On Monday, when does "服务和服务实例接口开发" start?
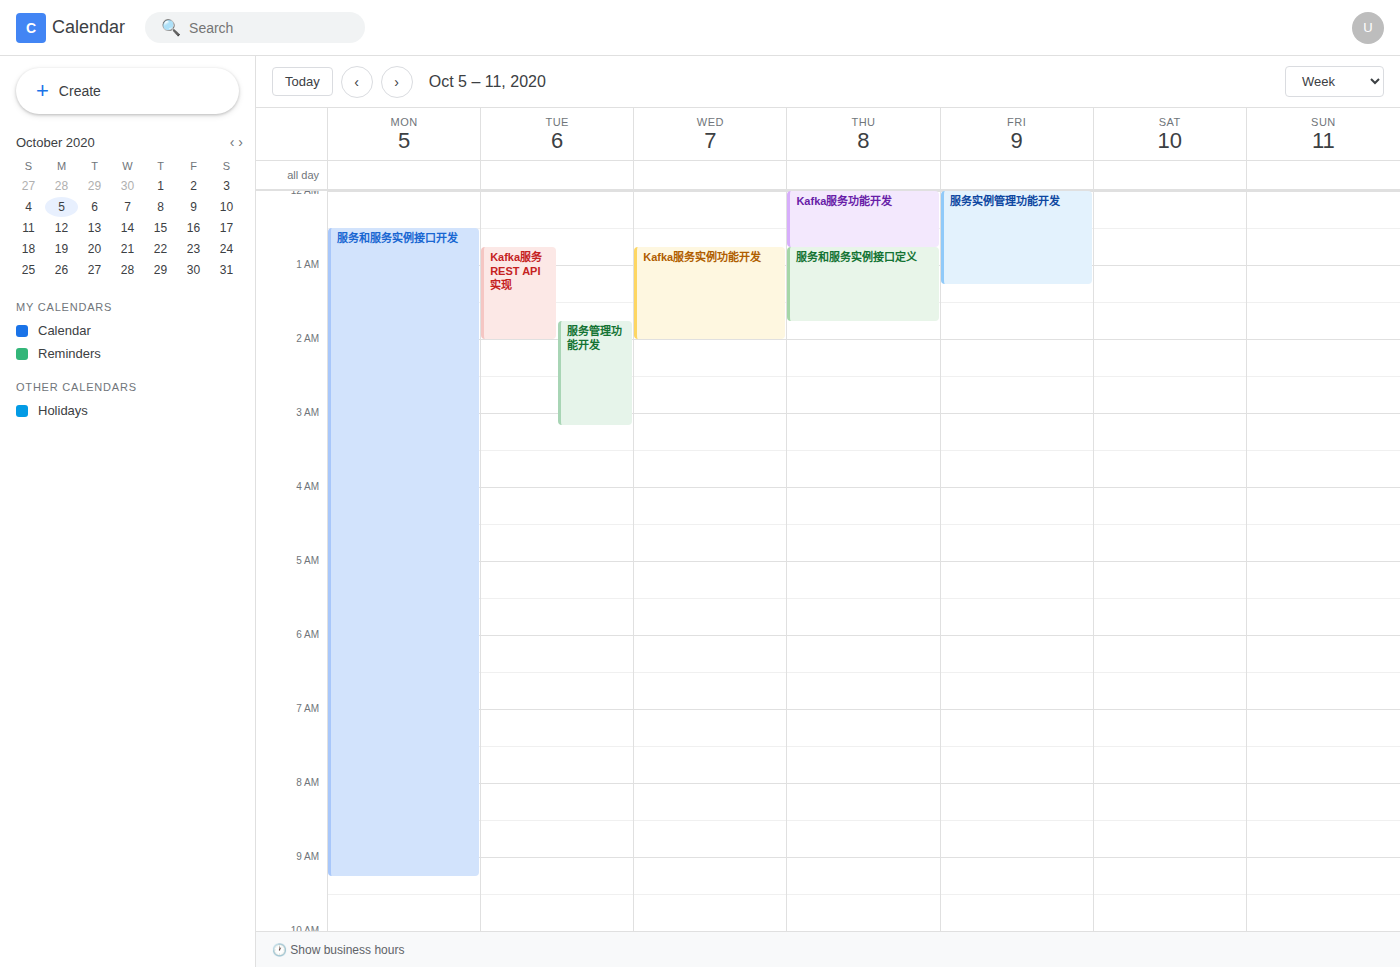
00:30